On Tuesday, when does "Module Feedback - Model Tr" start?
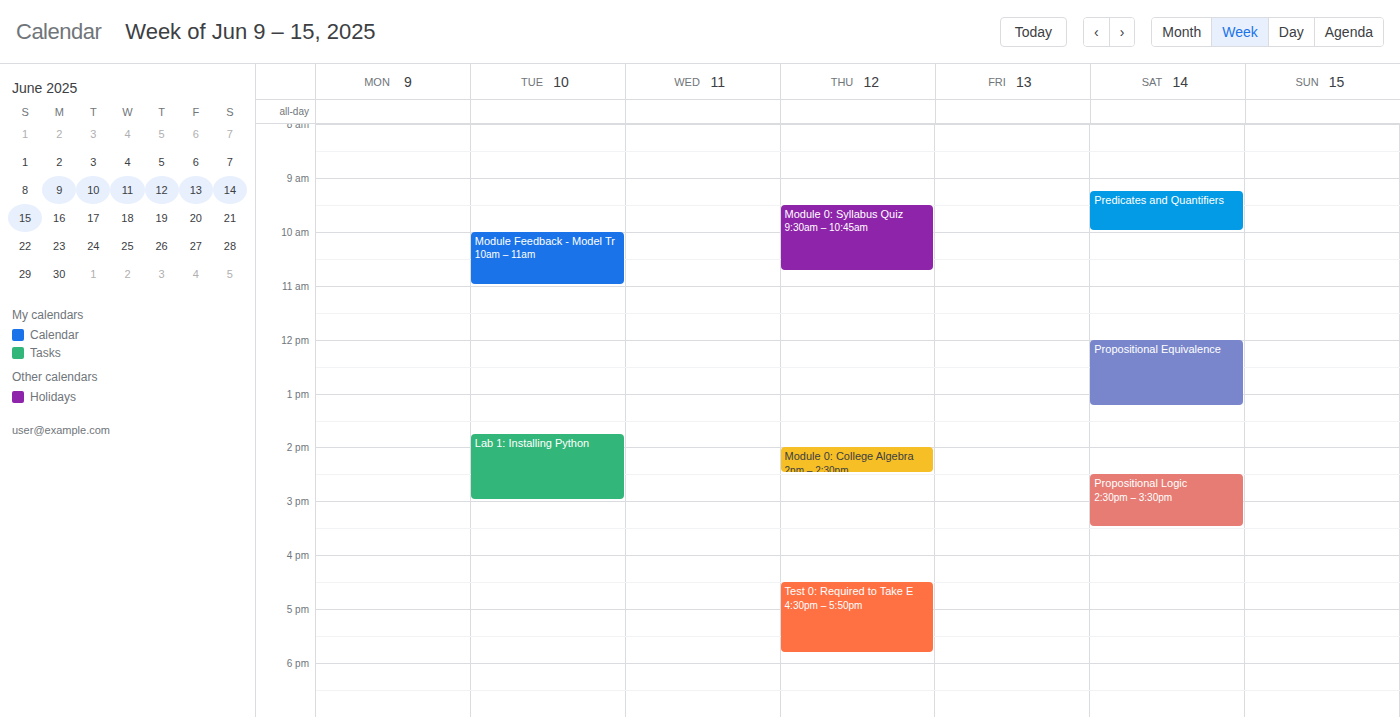
10:00